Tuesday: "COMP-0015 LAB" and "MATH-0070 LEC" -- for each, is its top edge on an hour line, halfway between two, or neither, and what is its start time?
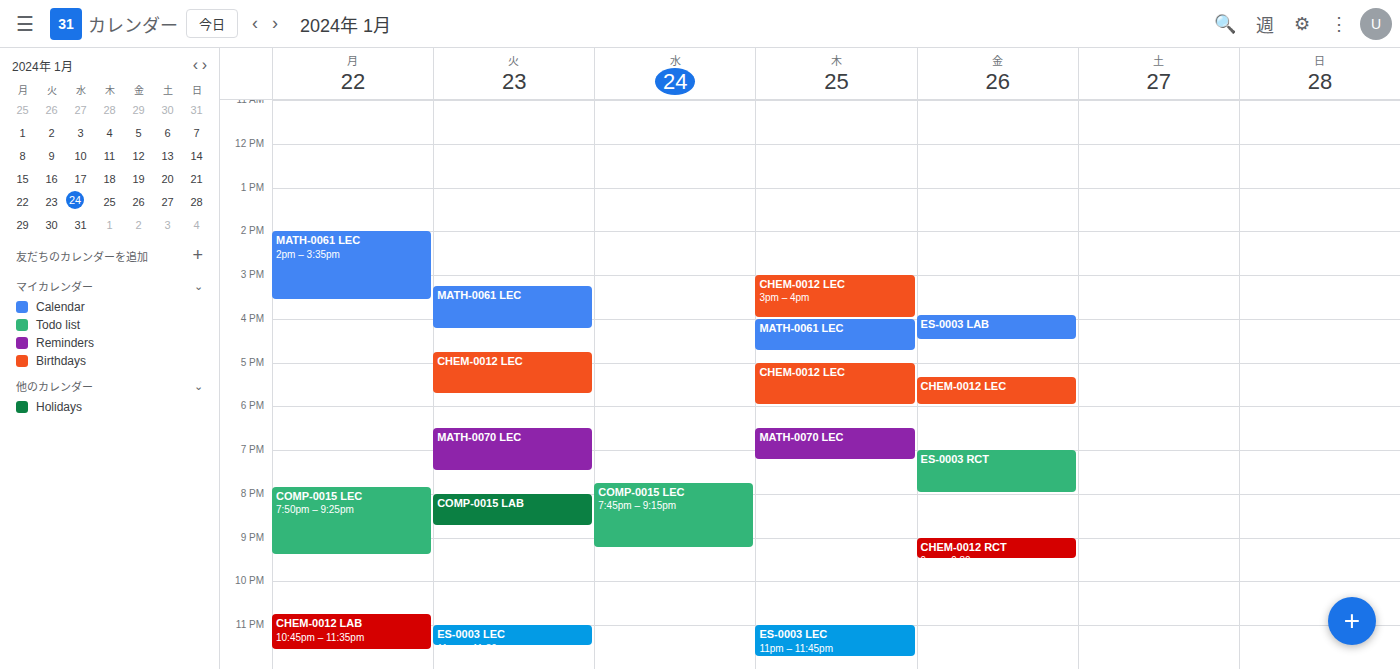
"COMP-0015 LAB": 8:00 PM, exactly on the 8 PM line. "MATH-0070 LEC": 6:30 PM, halfway between the 6 PM and 7 PM lines.